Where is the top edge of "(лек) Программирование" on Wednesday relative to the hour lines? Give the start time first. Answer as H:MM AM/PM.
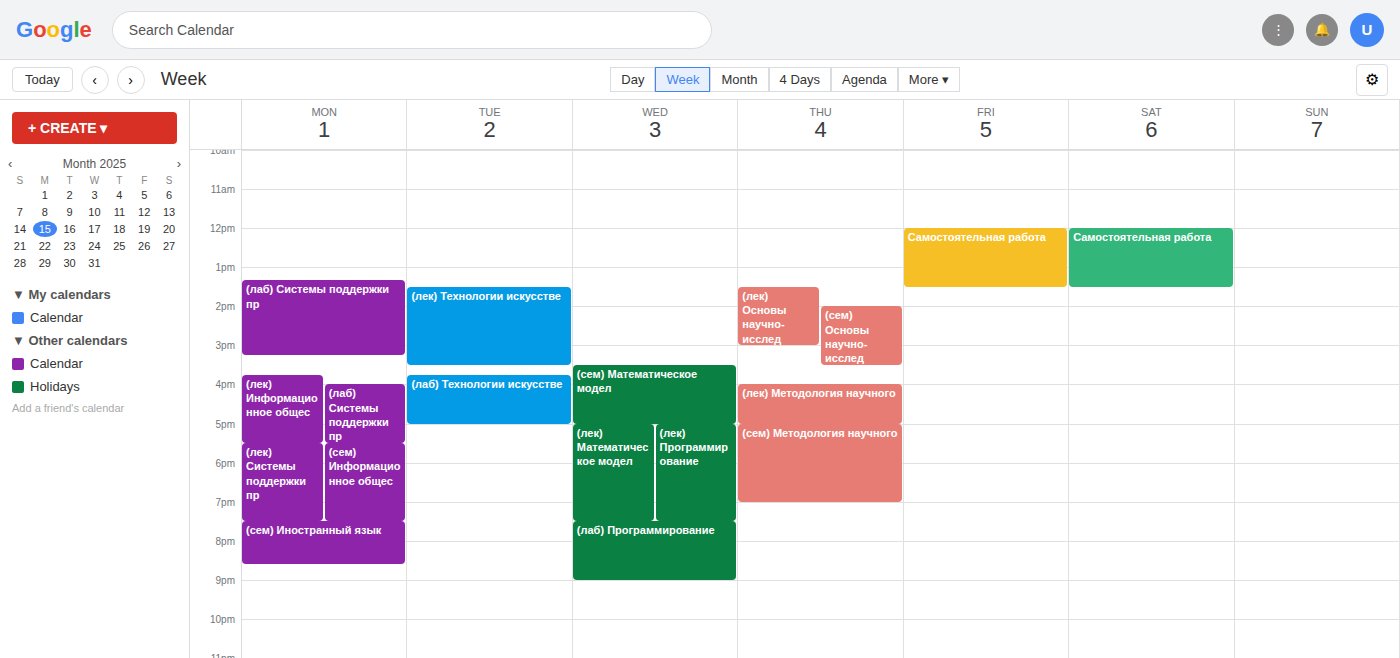
5:00 PM -- exactly on the 5 PM line.